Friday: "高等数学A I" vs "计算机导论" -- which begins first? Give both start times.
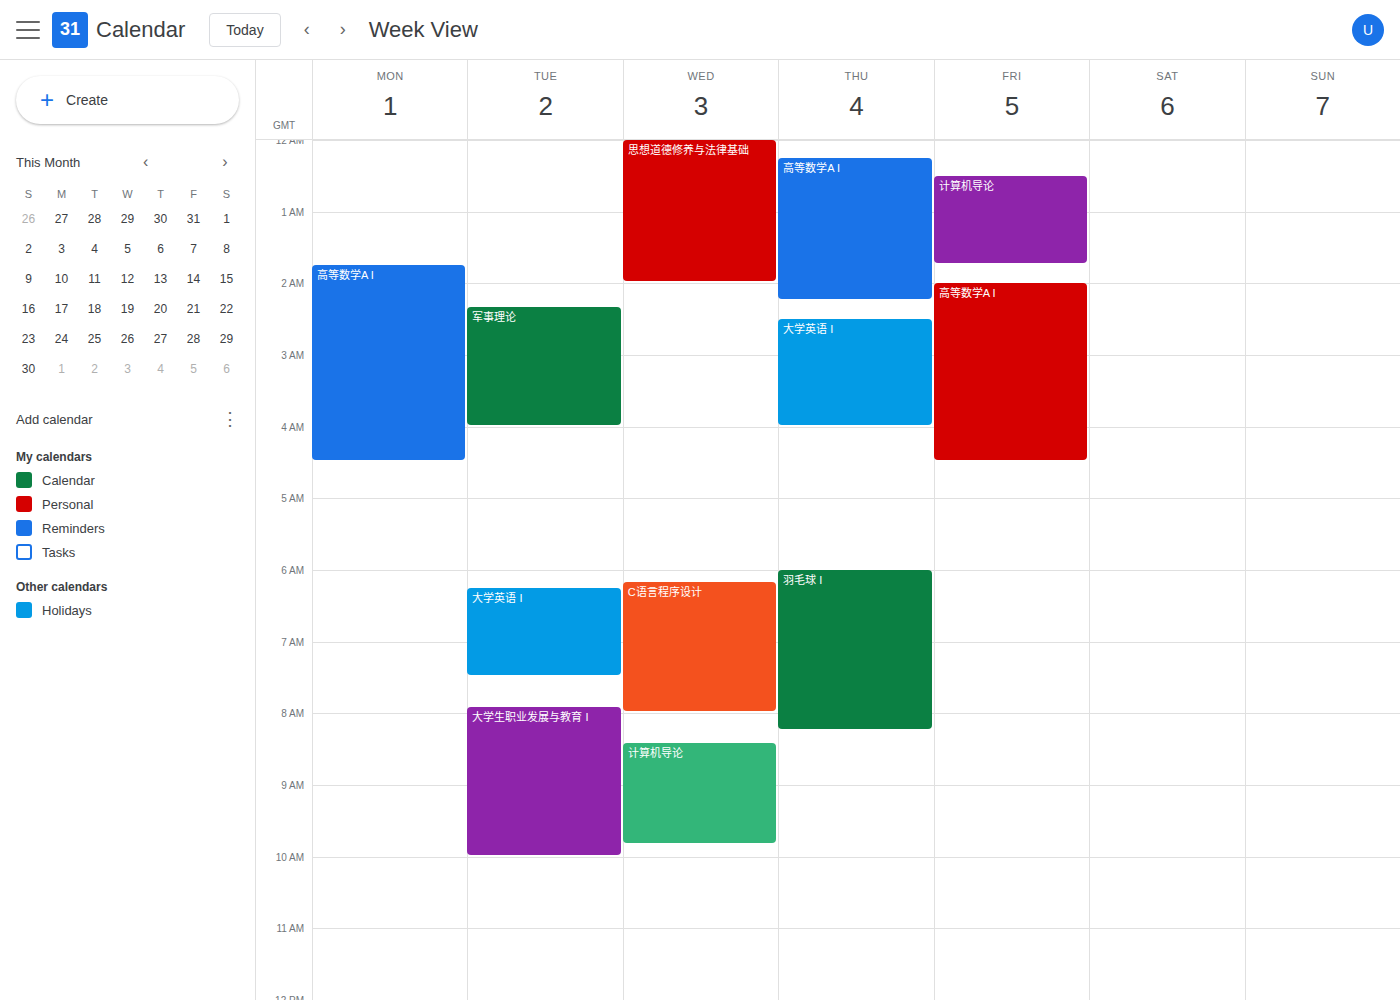
"计算机导论" 12:30 AM; "高等数学A I" 2:00 AM.